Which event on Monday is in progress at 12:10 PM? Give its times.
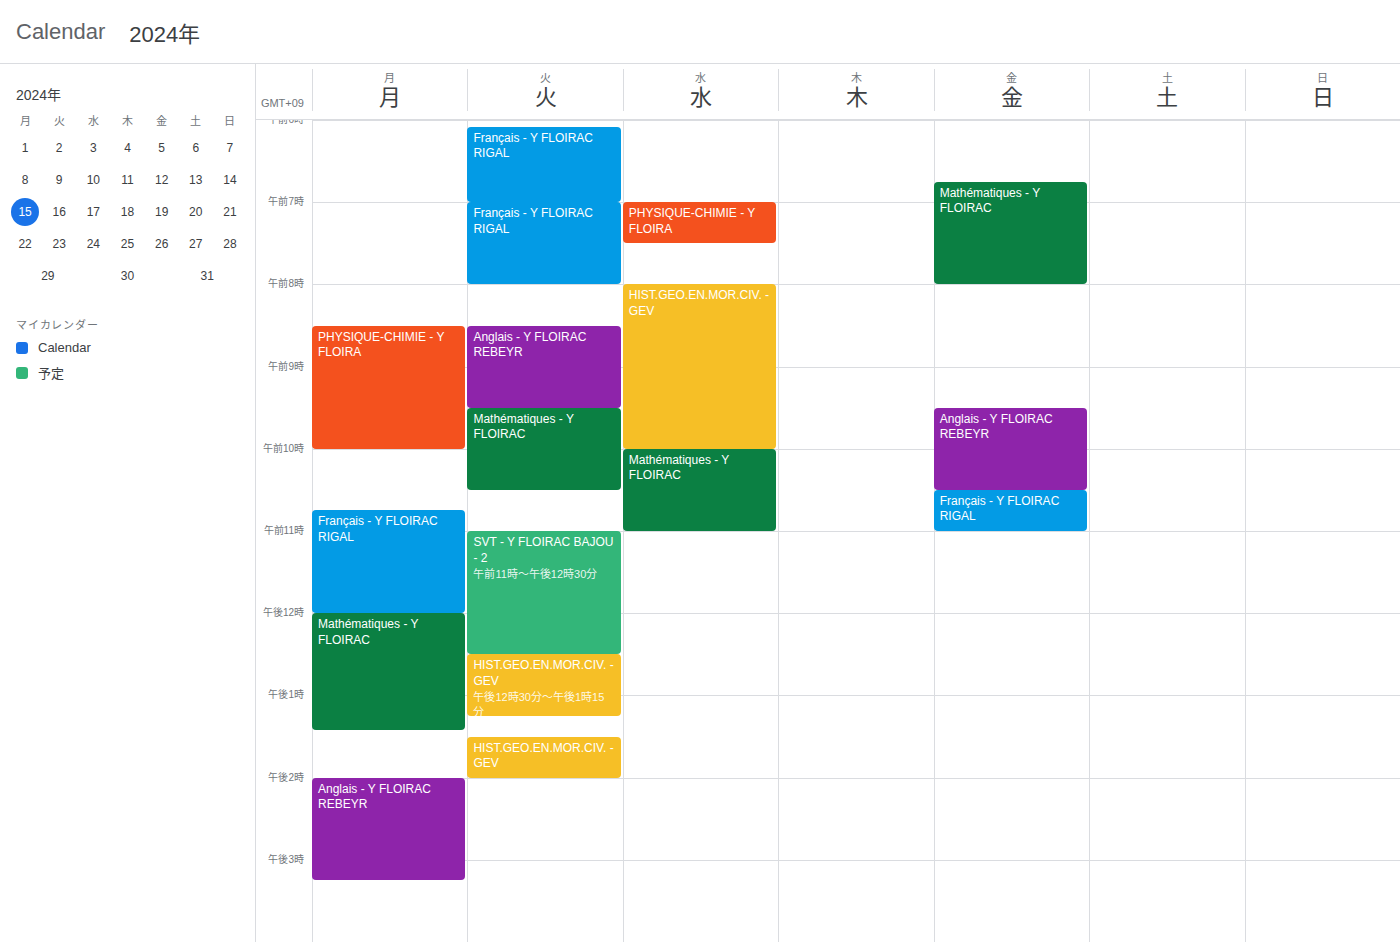
"Mathématiques - Y FLOIRAC", 12:00 PM to 1:25 PM